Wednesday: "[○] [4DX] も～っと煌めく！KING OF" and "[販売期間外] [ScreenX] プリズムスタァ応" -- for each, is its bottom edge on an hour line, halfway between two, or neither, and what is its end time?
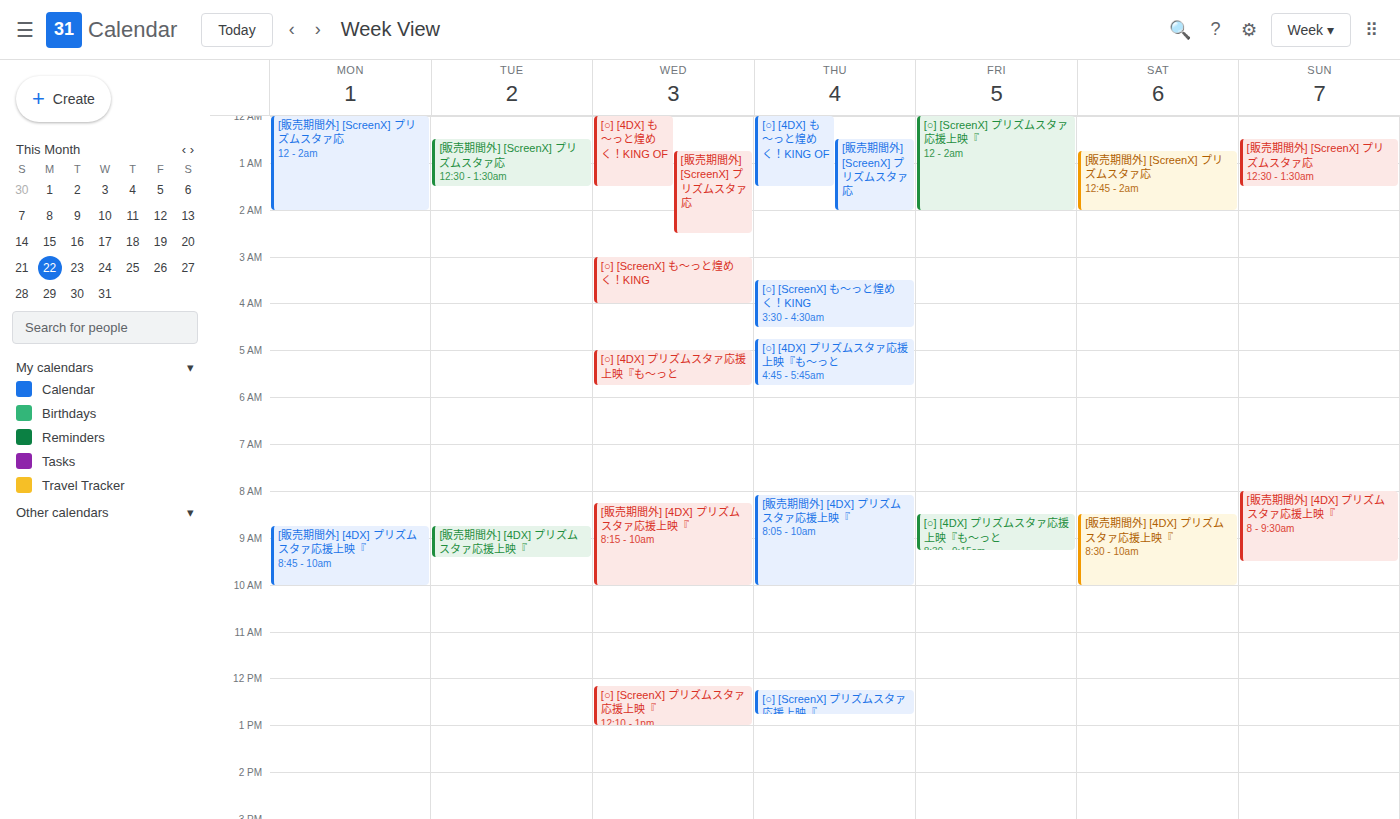
"[○] [4DX] も～っと煌めく！KING OF": 1:30 AM, halfway between the 1 AM and 2 AM lines. "[販売期間外] [ScreenX] プリズムスタァ応": 2:30 AM, halfway between the 2 AM and 3 AM lines.